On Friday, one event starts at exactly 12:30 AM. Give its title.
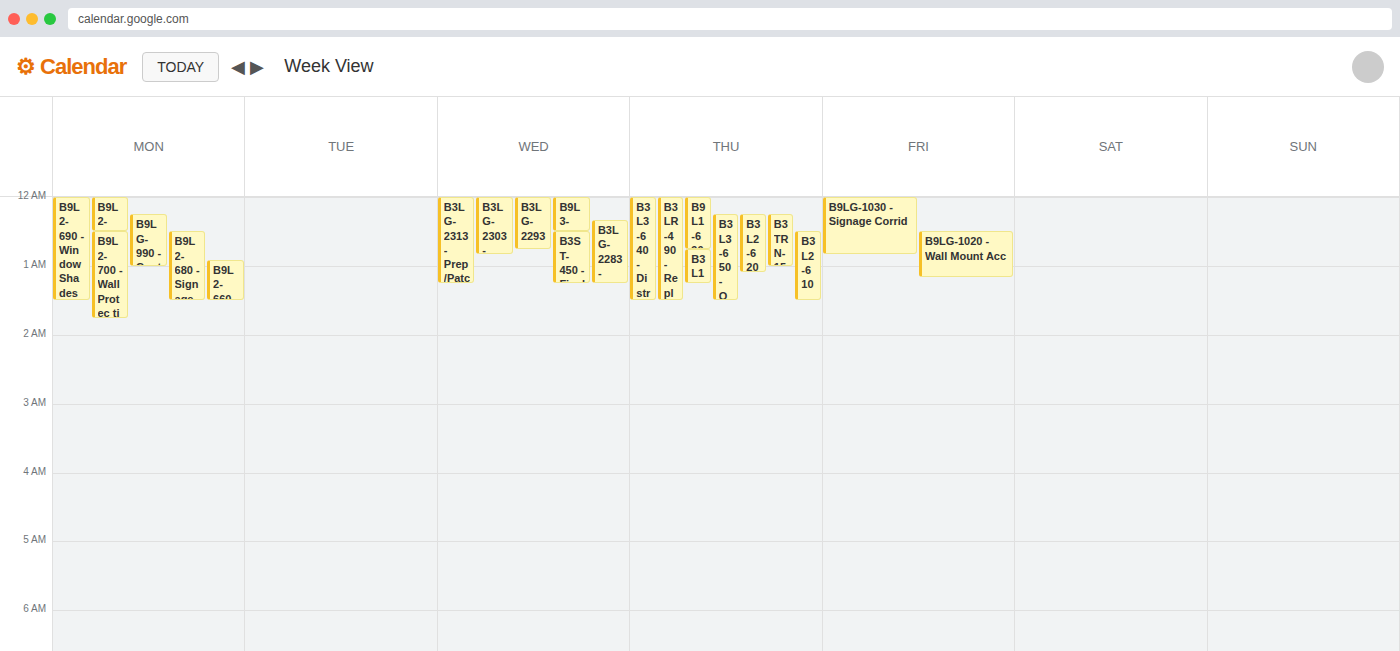
"B9LG-1020 - Wall Mount Acc"